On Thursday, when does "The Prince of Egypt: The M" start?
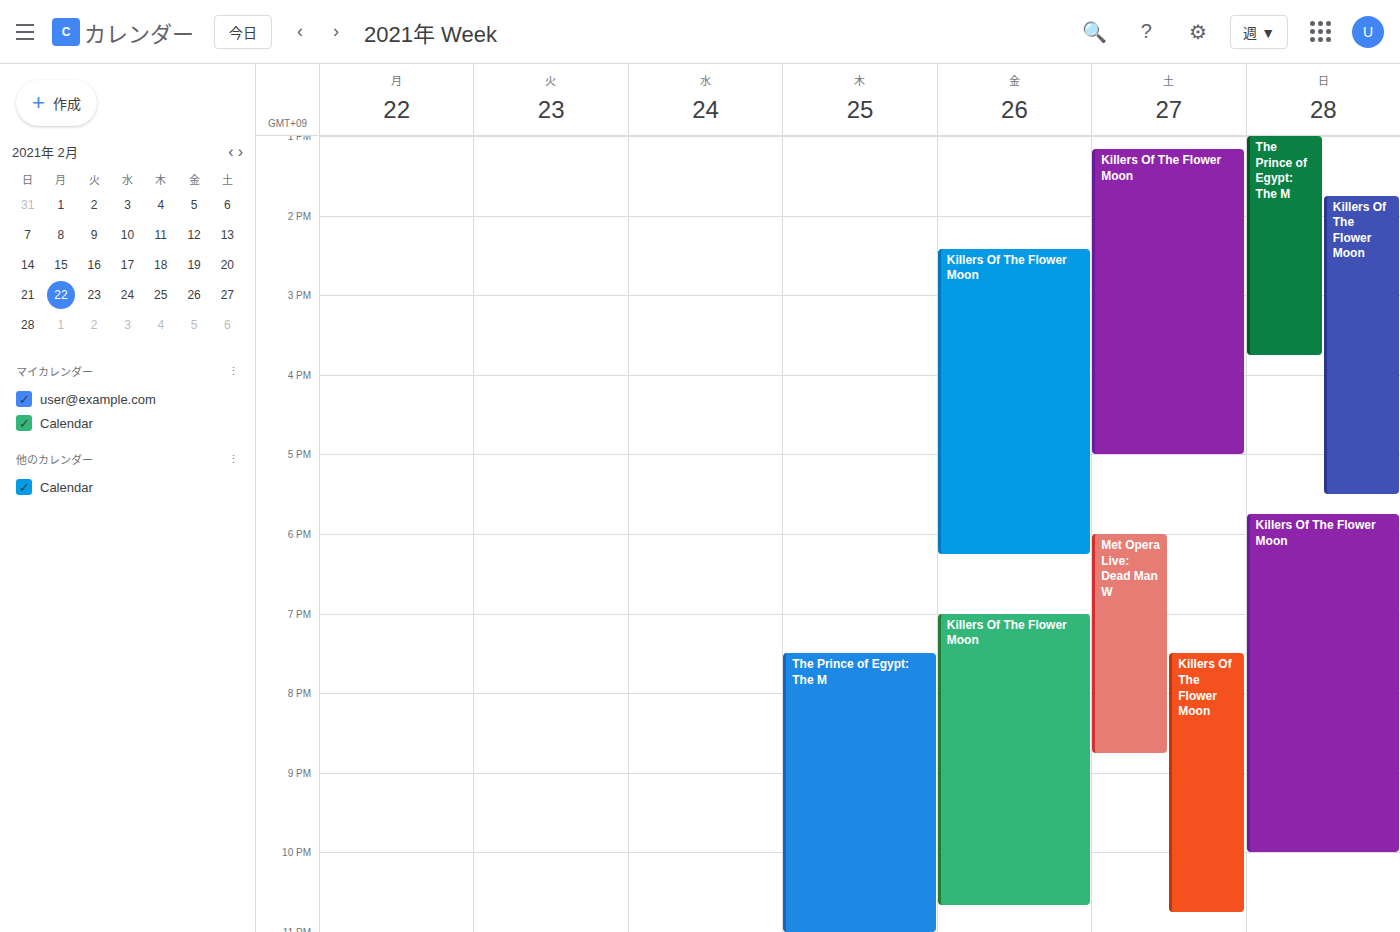
7:30 PM